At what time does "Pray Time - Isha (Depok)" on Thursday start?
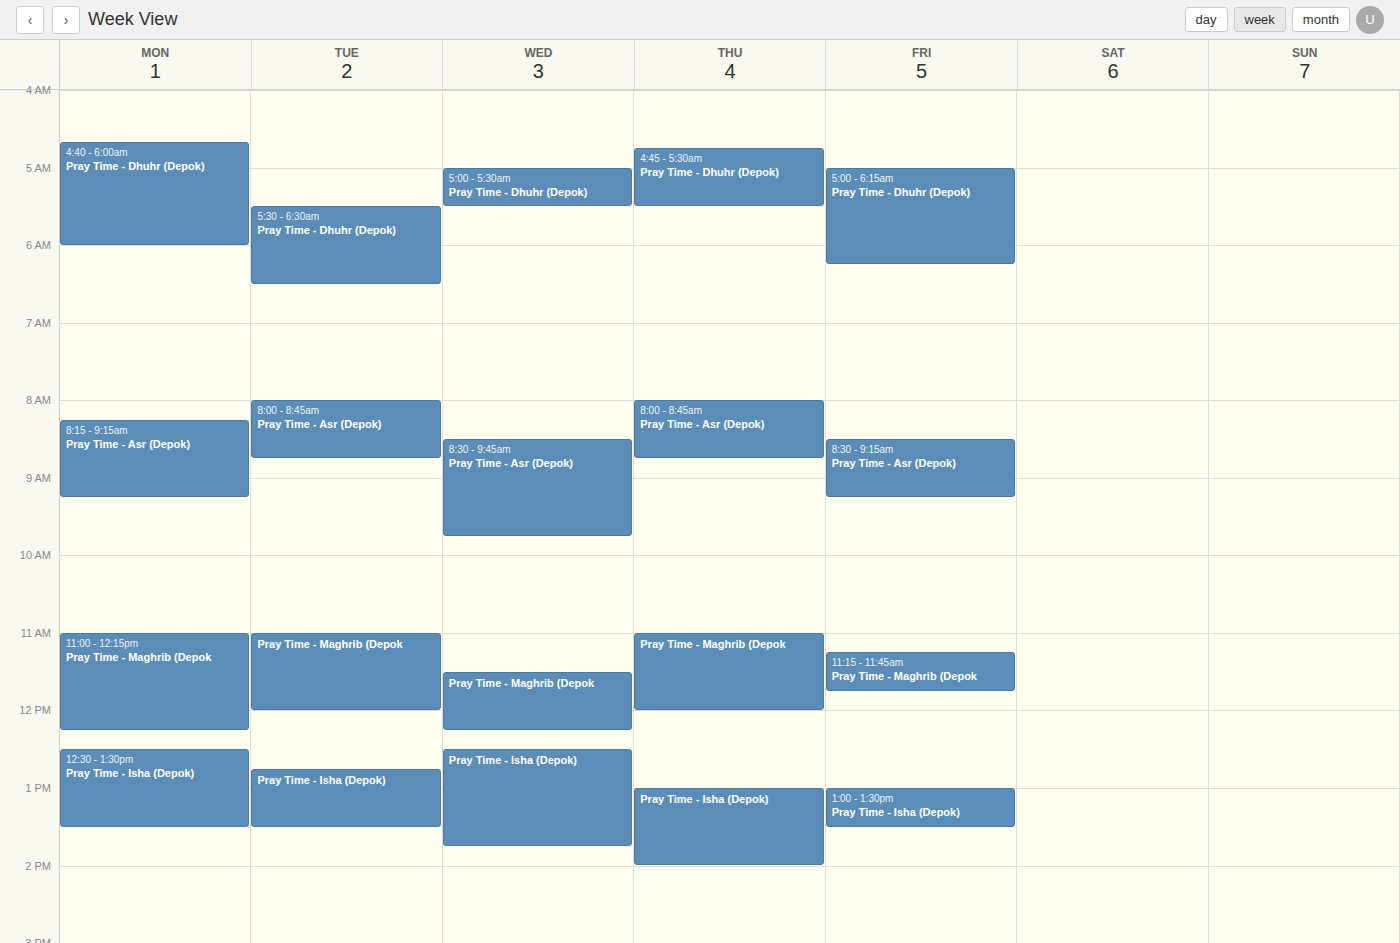
13:00